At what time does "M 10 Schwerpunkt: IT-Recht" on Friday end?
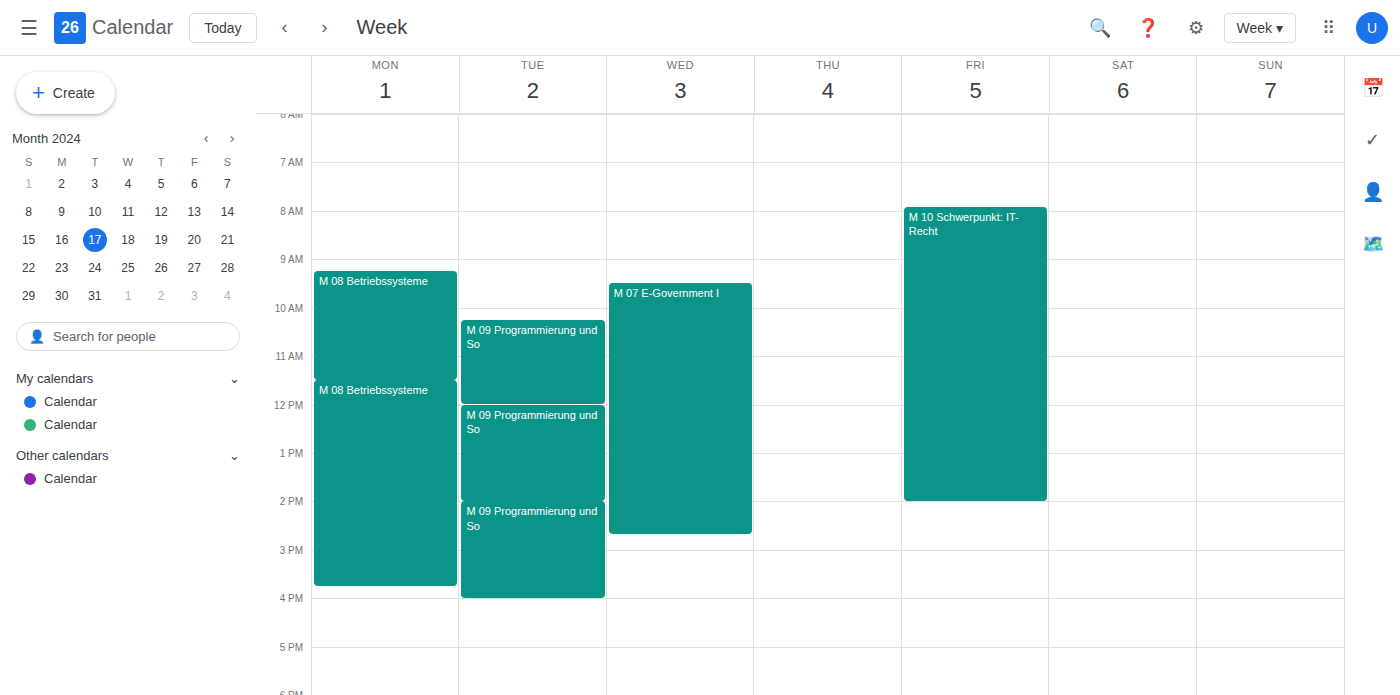
2:00 PM